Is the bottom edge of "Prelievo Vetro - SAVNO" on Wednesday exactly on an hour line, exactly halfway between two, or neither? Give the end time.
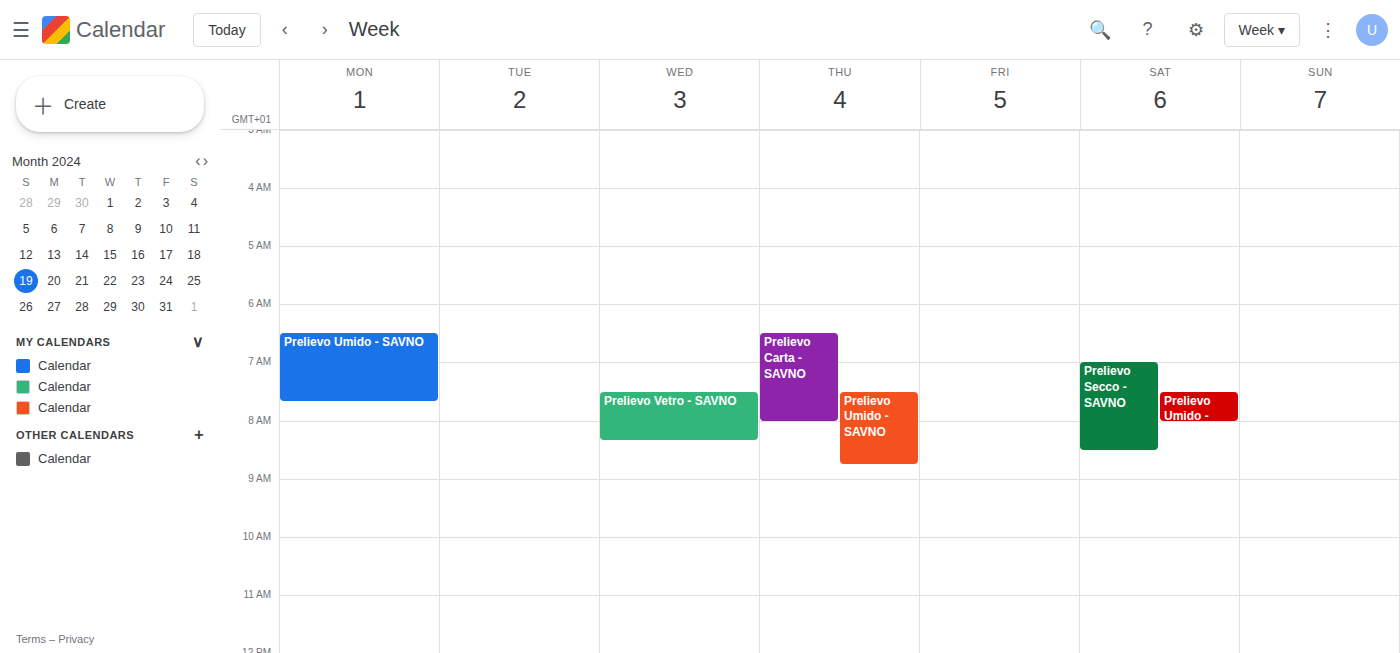
8:20 AM -- neither: 20 minutes below the 8 AM line and 40 minutes above the 9 AM line.